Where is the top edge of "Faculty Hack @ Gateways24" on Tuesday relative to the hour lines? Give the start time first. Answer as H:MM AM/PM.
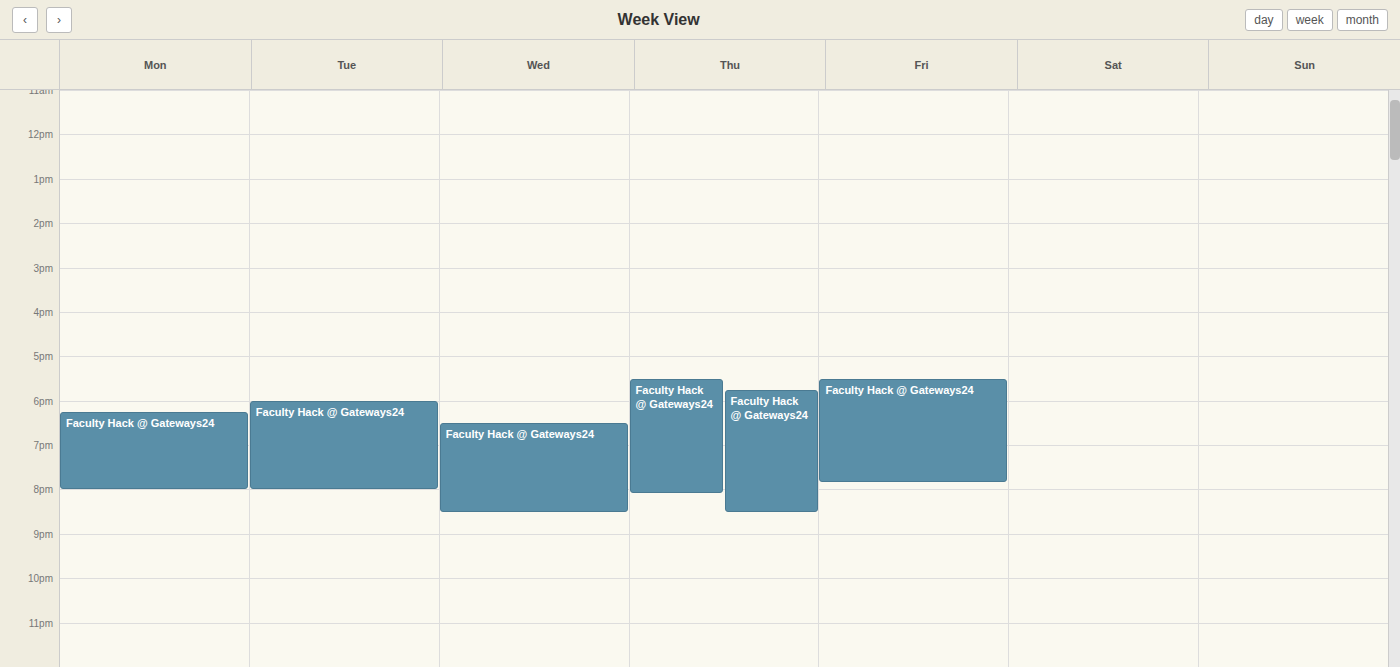
6:00 PM -- exactly on the 6 PM line.